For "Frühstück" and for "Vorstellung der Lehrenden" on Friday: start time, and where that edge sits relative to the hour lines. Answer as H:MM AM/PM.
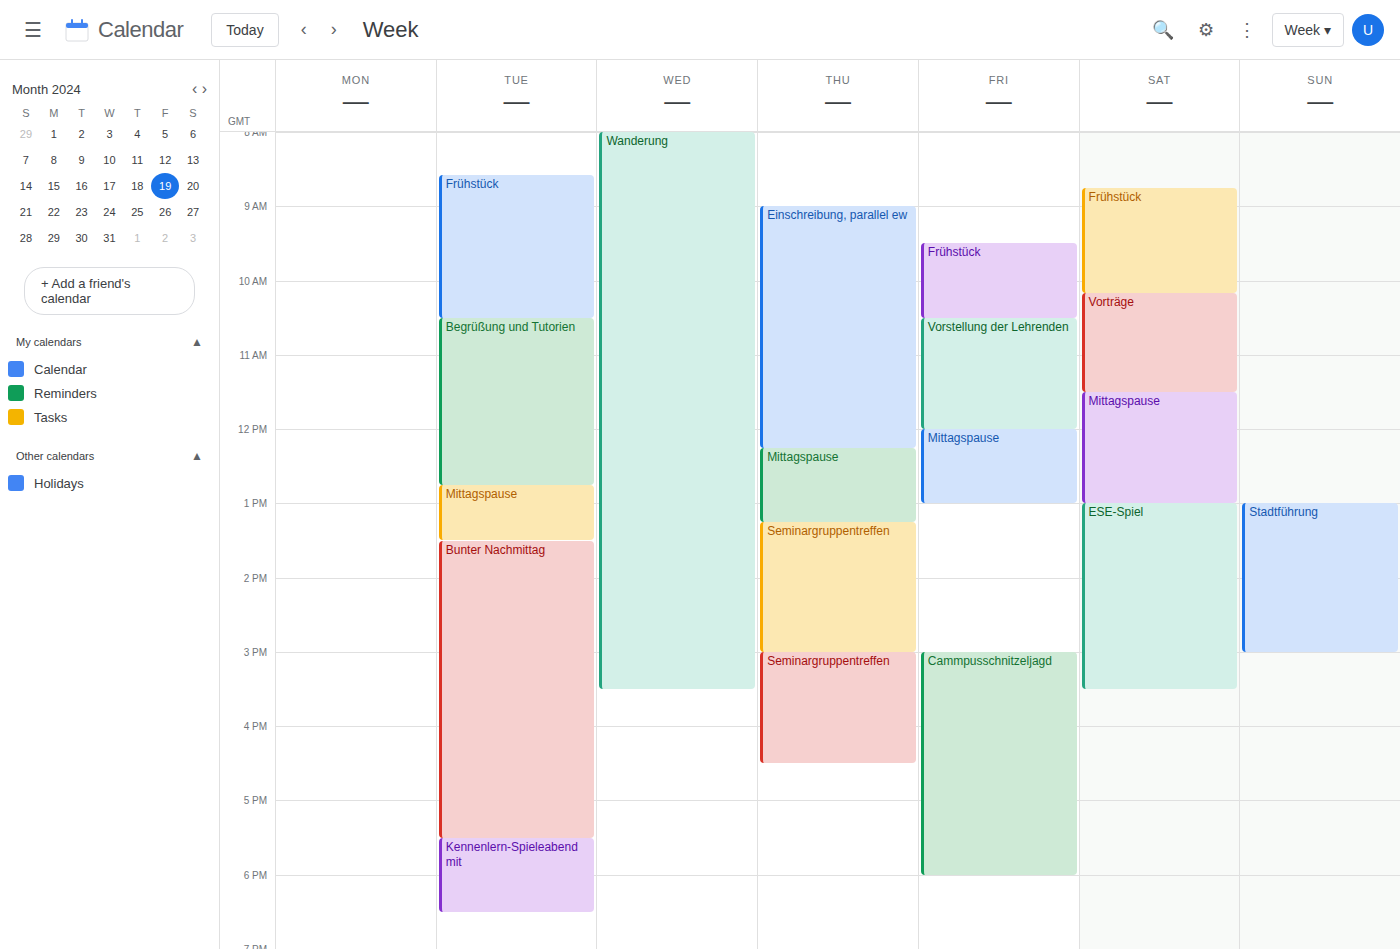
"Frühstück": 9:30 AM, halfway between the 9 AM and 10 AM lines. "Vorstellung der Lehrenden": 10:30 AM, halfway between the 10 AM and 11 AM lines.